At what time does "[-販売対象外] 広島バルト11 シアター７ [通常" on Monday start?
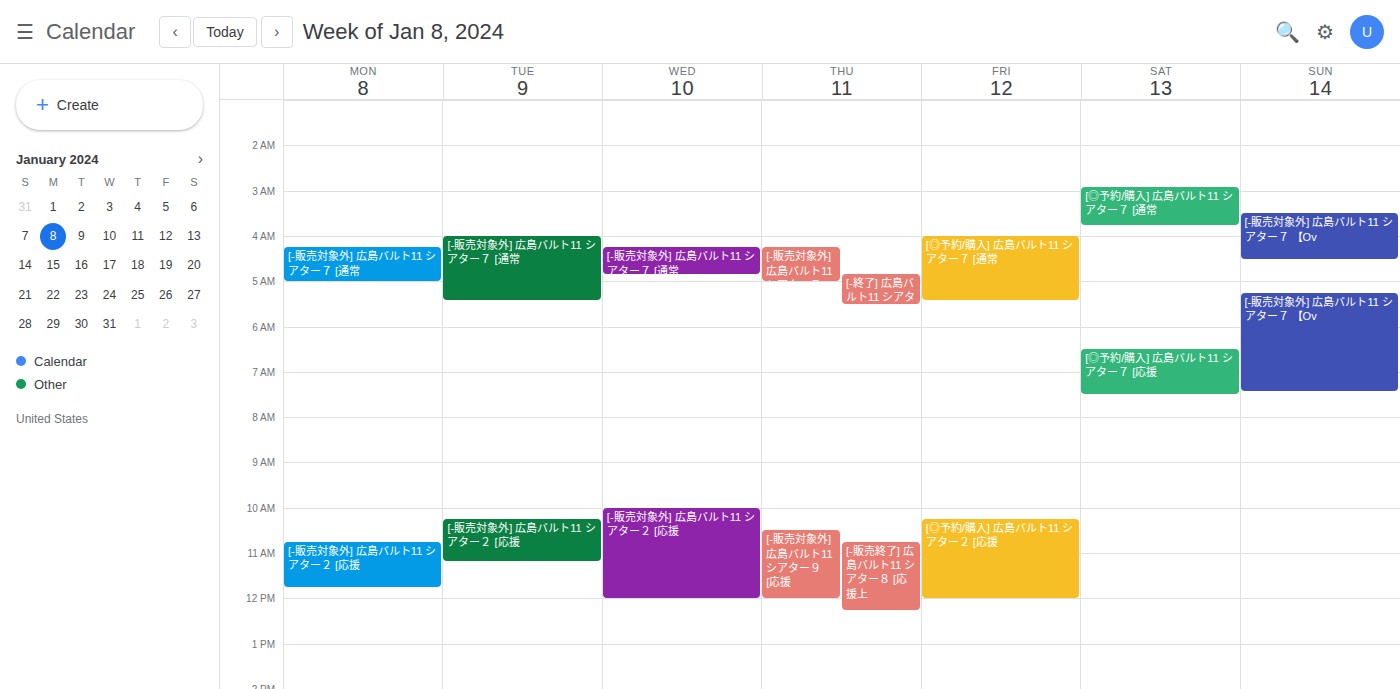
04:15